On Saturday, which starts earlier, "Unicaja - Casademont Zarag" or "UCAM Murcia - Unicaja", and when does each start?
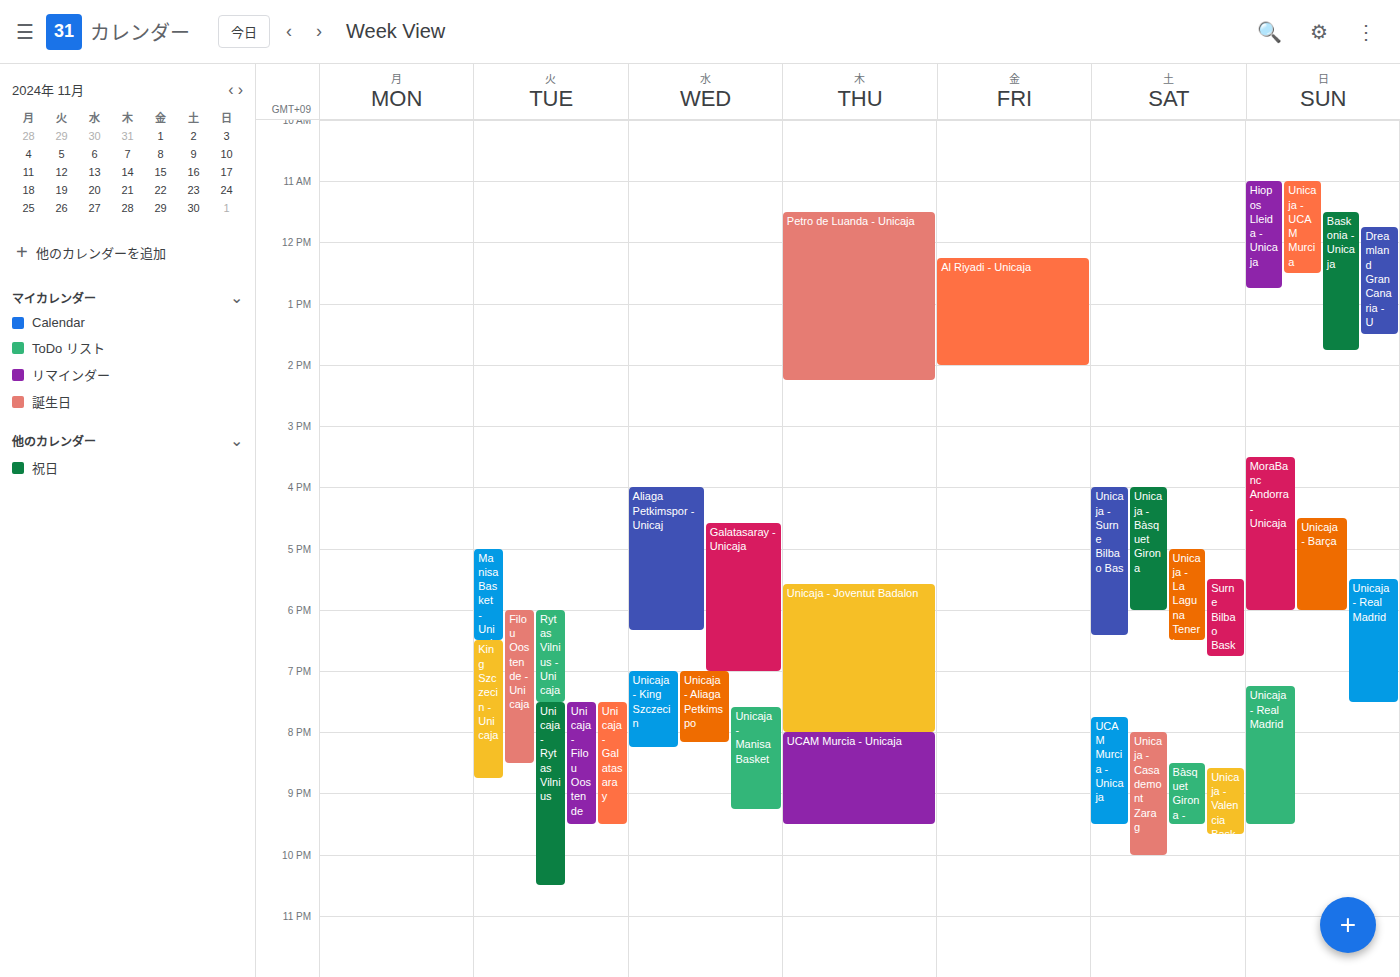
"UCAM Murcia - Unicaja" 7:45 PM; "Unicaja - Casademont Zarag" 8:00 PM.